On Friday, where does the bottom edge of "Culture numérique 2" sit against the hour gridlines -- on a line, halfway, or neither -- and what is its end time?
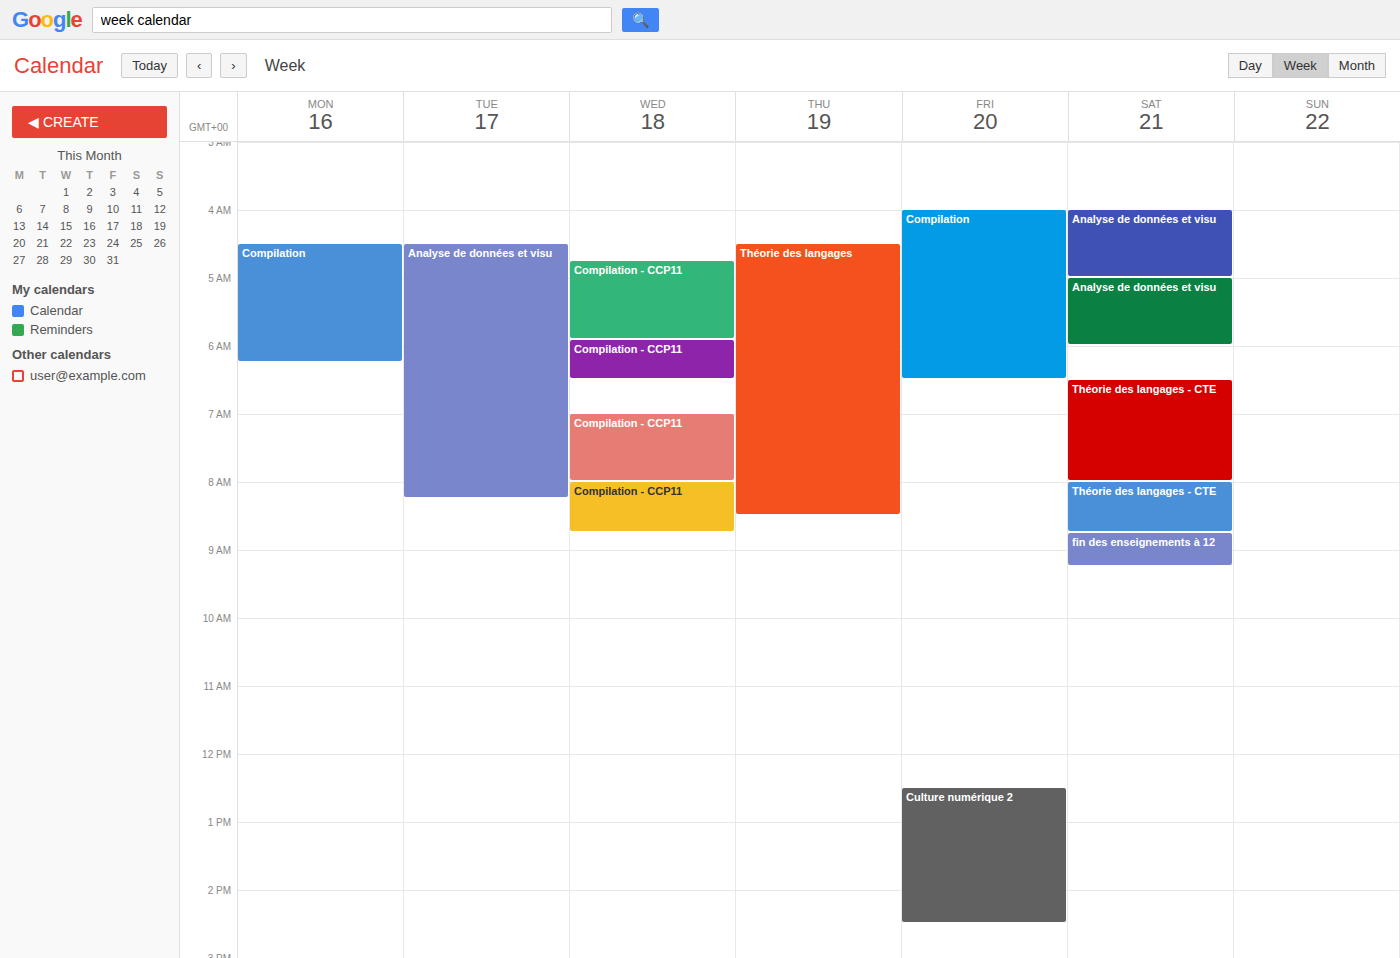
14:30 -- halfway between the 14:00 and 15:00 lines.